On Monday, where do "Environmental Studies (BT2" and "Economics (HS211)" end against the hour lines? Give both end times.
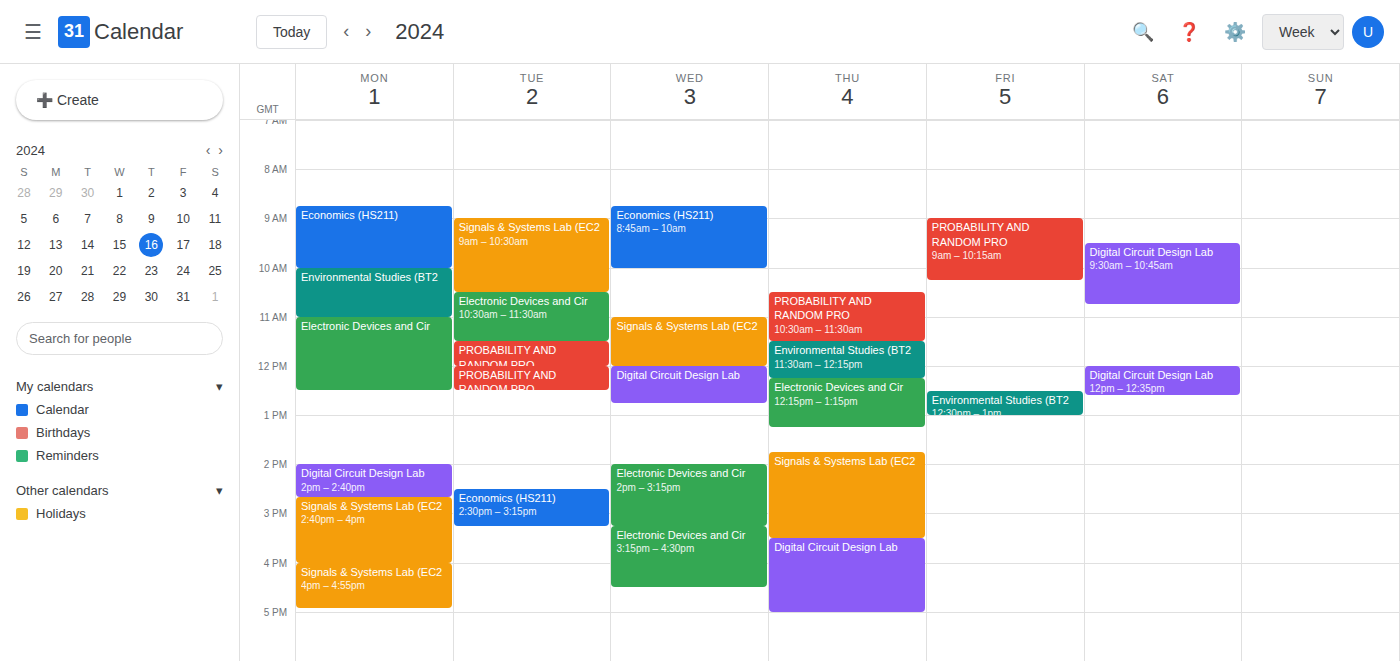
"Environmental Studies (BT2": 11:00 AM, exactly on the 11 AM line. "Economics (HS211)": 10:00 AM, exactly on the 10 AM line.